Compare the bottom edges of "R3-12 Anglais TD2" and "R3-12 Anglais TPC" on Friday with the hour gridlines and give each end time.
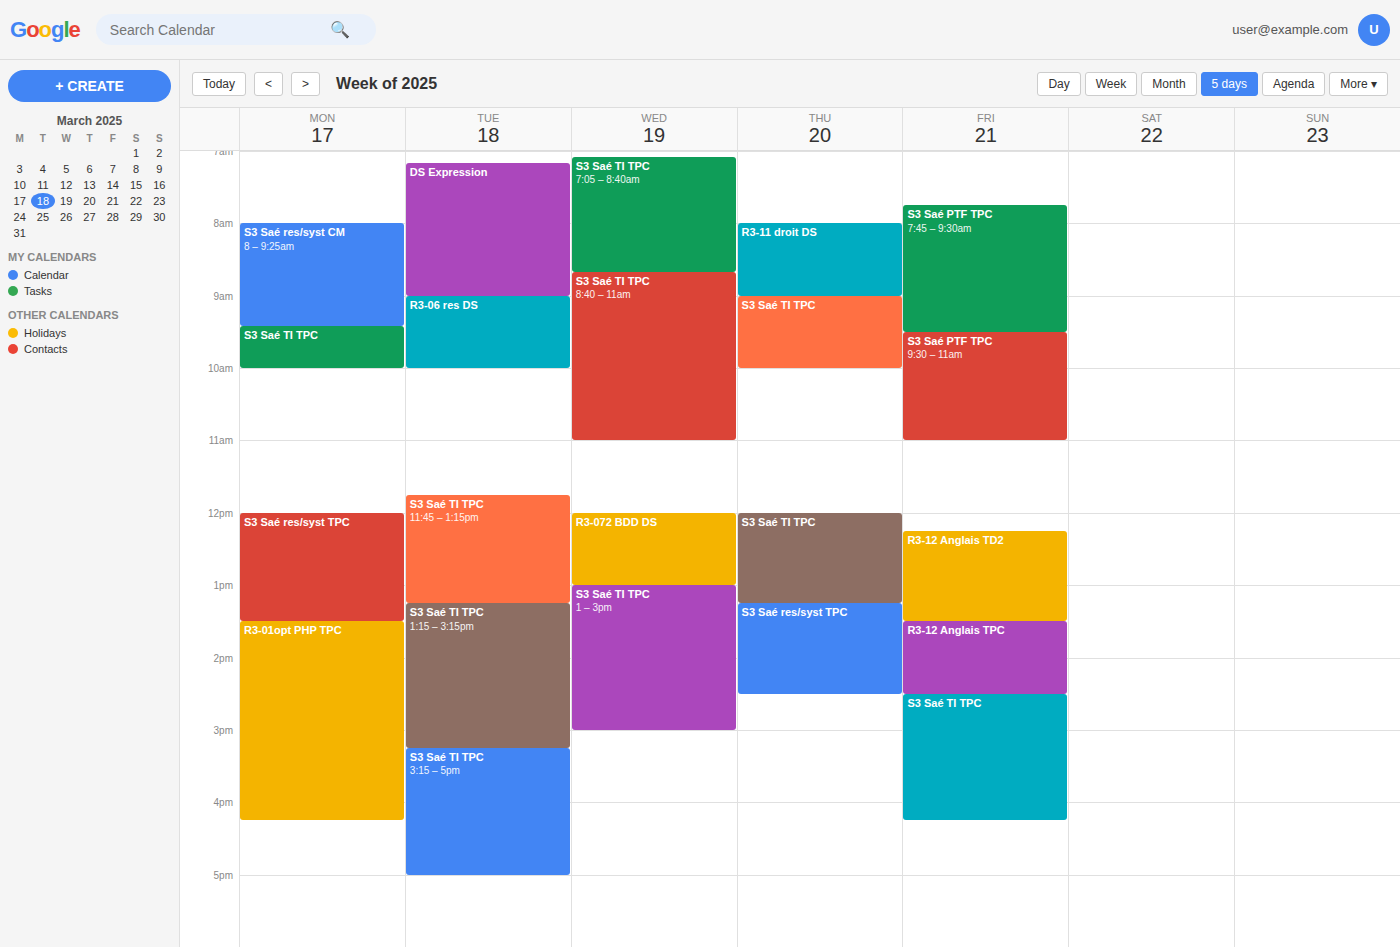
"R3-12 Anglais TD2": 1:30 PM, halfway between the 1 PM and 2 PM lines. "R3-12 Anglais TPC": 2:30 PM, halfway between the 2 PM and 3 PM lines.